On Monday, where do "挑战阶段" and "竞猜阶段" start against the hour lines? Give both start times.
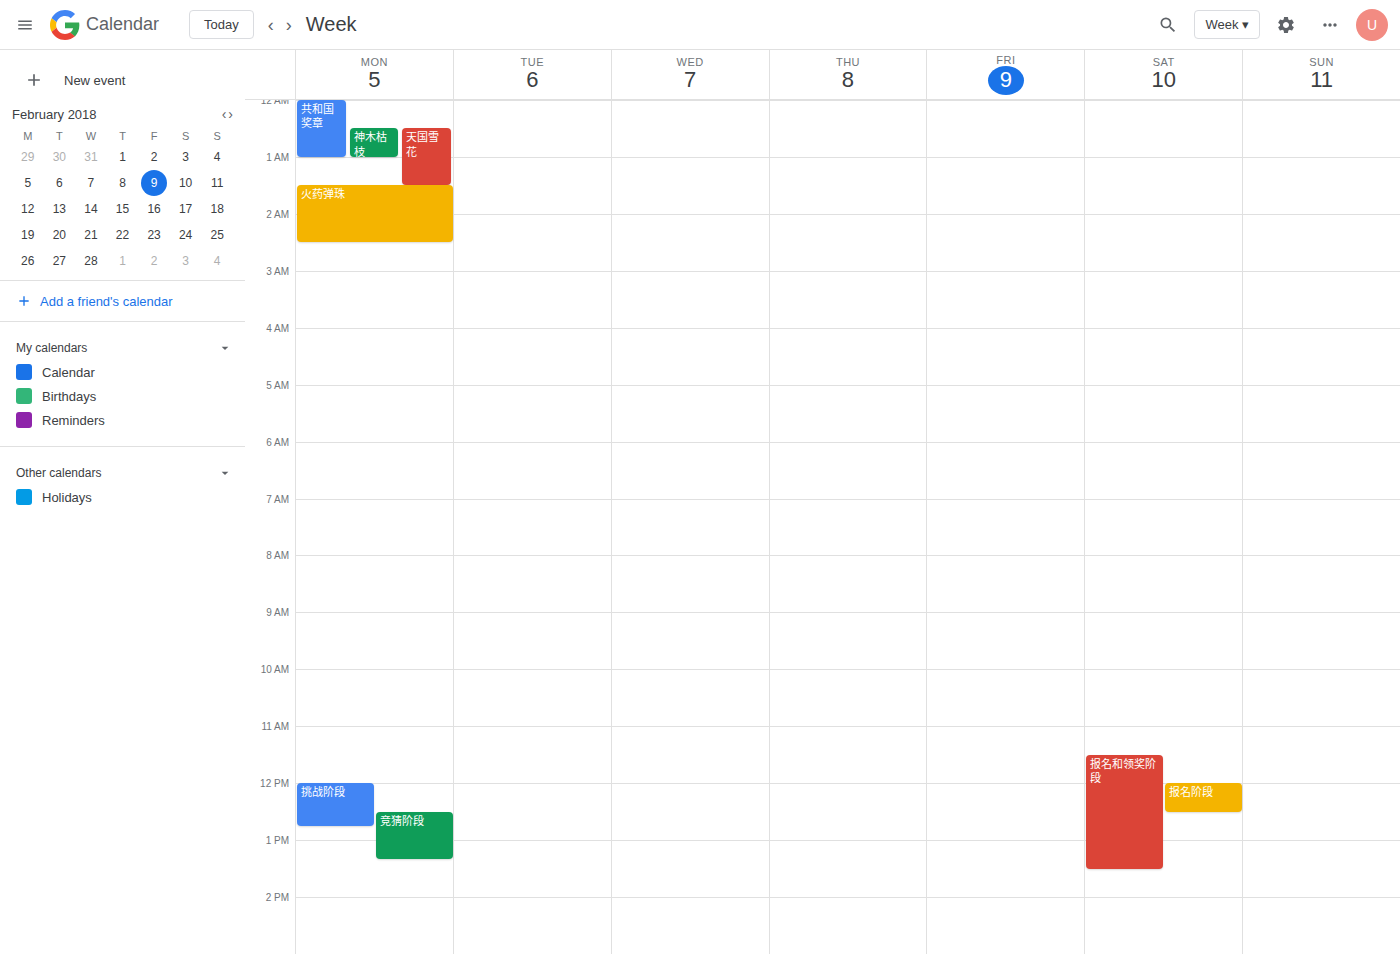
"挑战阶段": 12:00 PM, exactly on the 12 PM line. "竞猜阶段": 12:30 PM, halfway between the 12 PM and 1 PM lines.